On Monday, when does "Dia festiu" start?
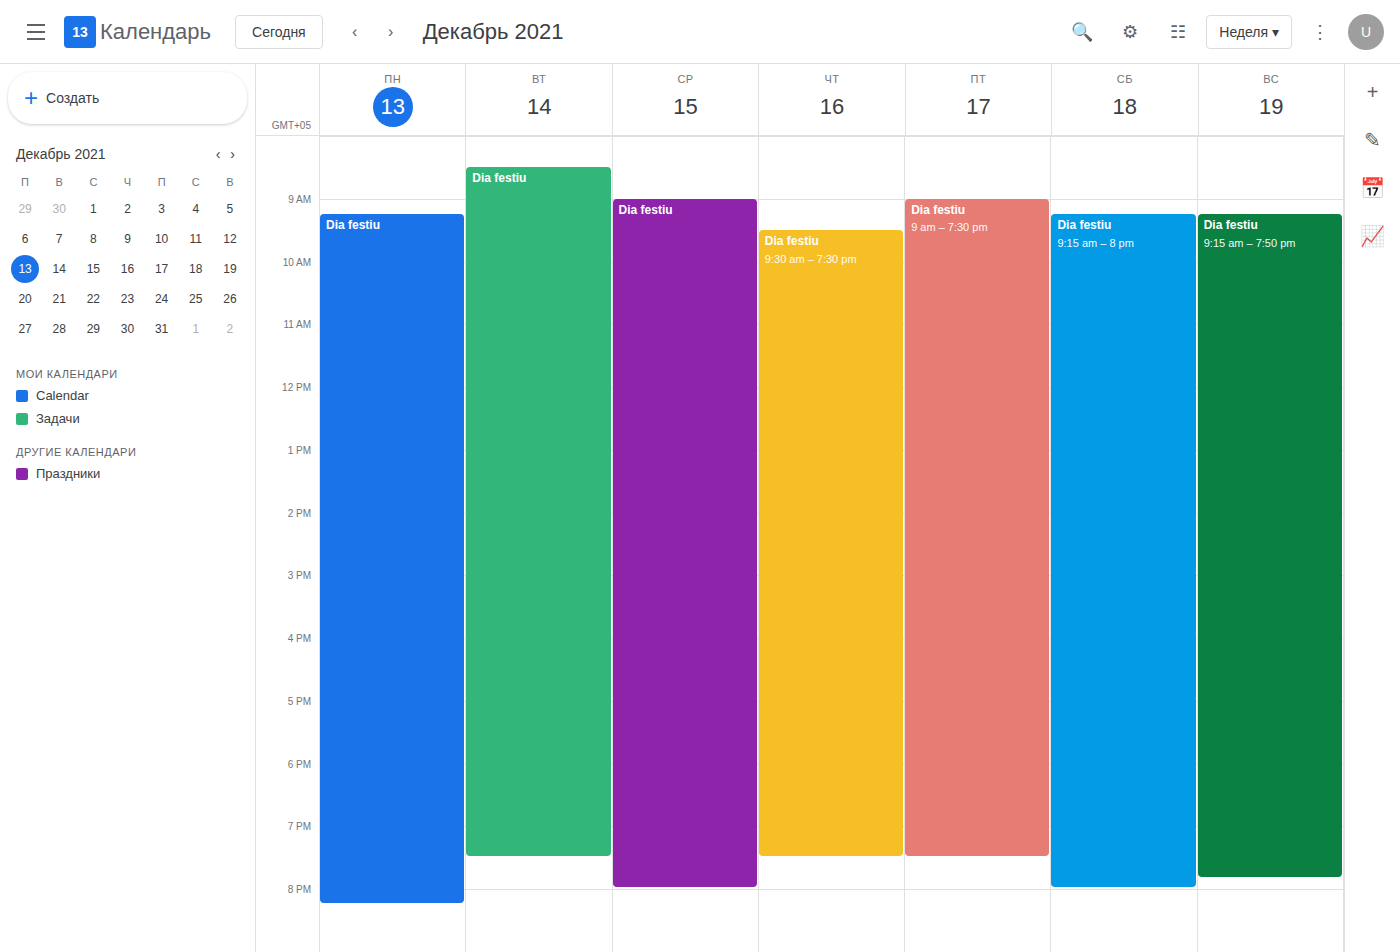
09:15